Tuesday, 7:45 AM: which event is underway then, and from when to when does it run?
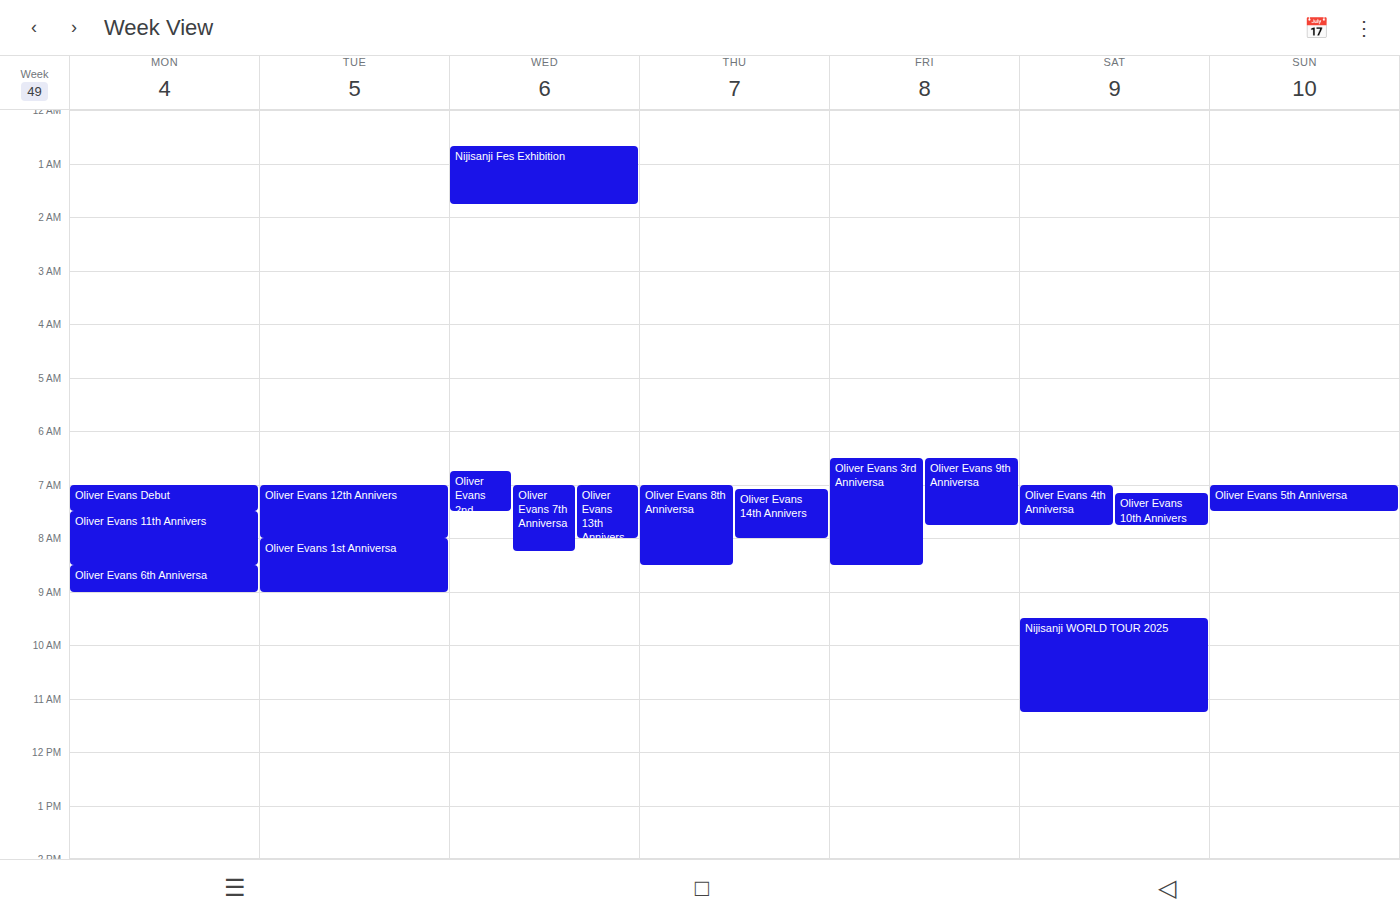
"Oliver Evans 12th Annivers", 7:00 AM to 8:00 AM